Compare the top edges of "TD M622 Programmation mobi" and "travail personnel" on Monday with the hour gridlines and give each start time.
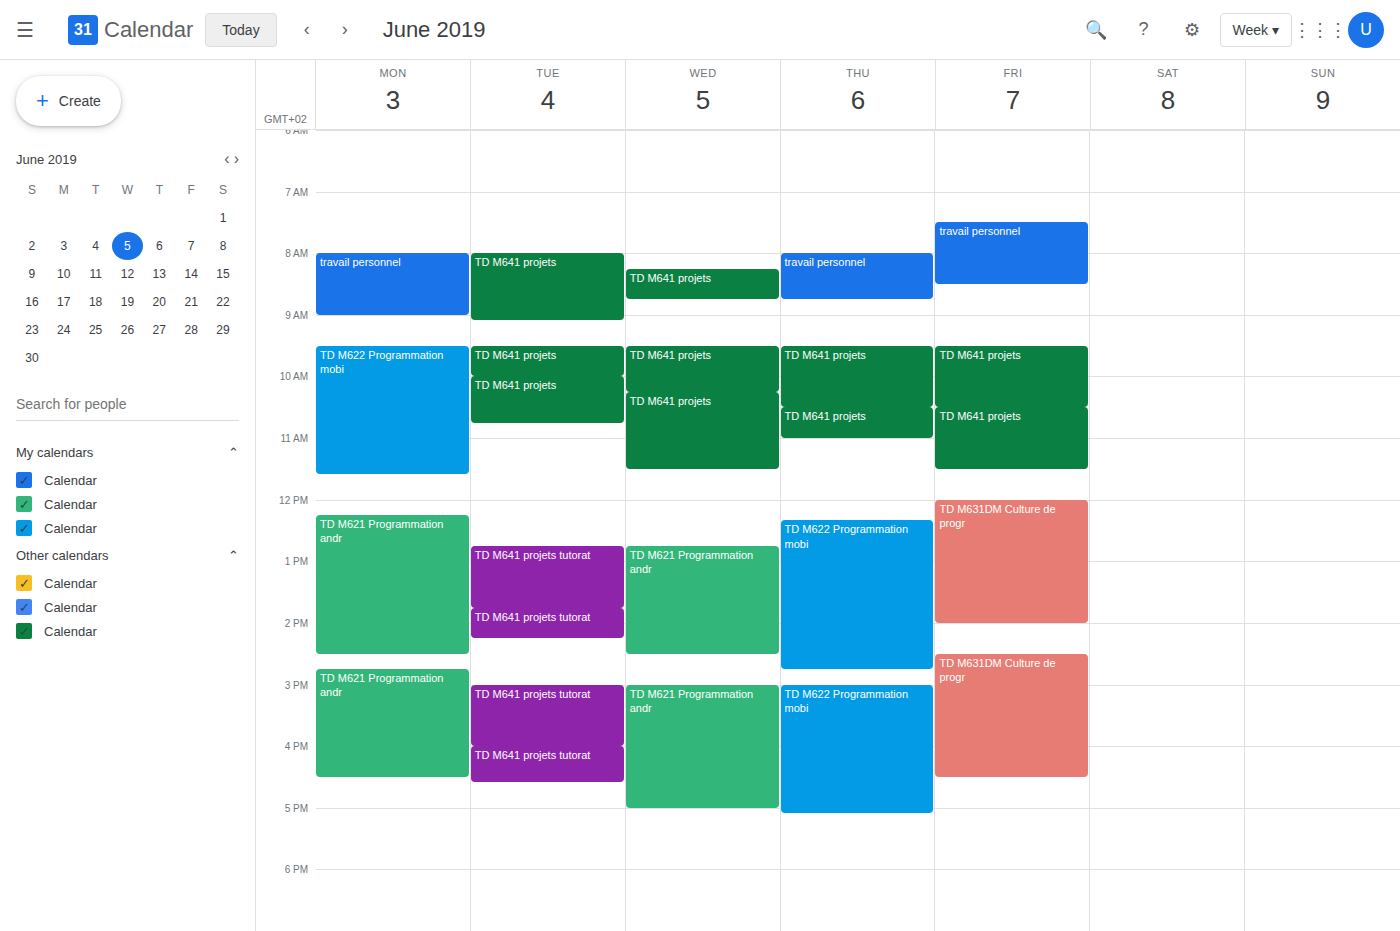
"TD M622 Programmation mobi": 9:30 AM, halfway between the 9 AM and 10 AM lines. "travail personnel": 8:00 AM, exactly on the 8 AM line.